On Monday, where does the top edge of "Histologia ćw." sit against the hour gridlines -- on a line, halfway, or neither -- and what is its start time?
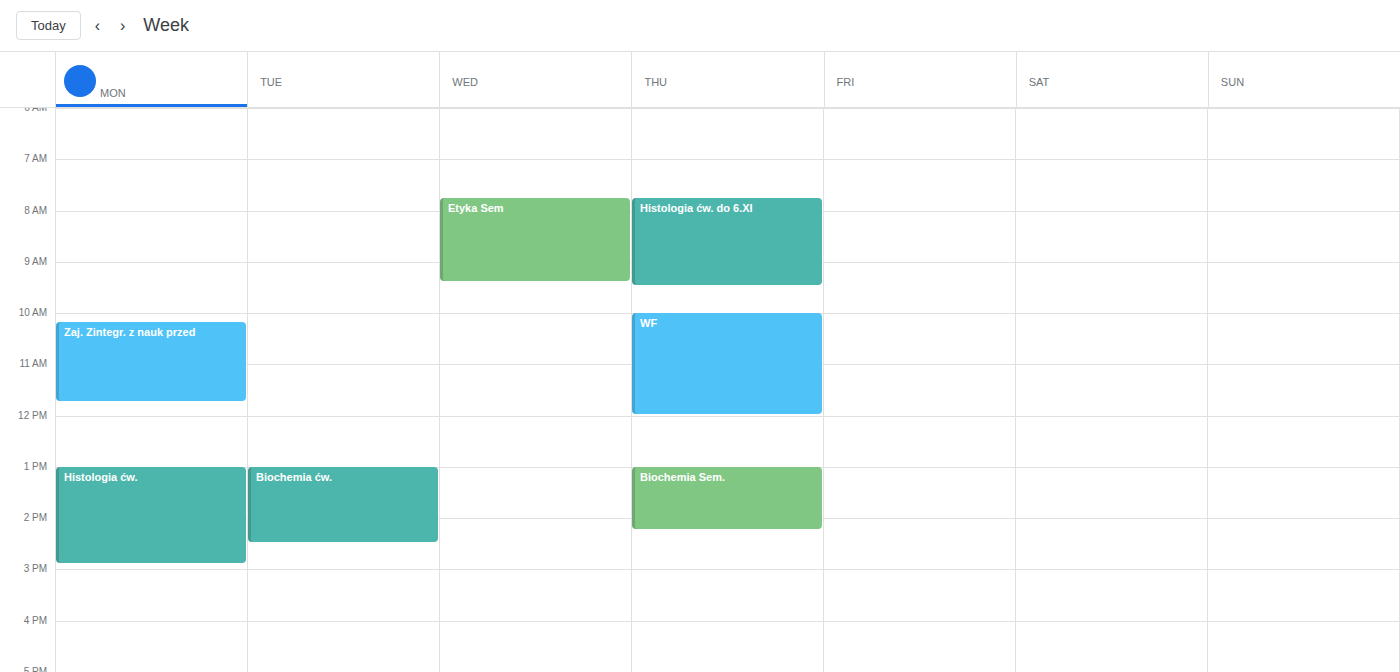
1:00 PM -- exactly on the 1 PM line.